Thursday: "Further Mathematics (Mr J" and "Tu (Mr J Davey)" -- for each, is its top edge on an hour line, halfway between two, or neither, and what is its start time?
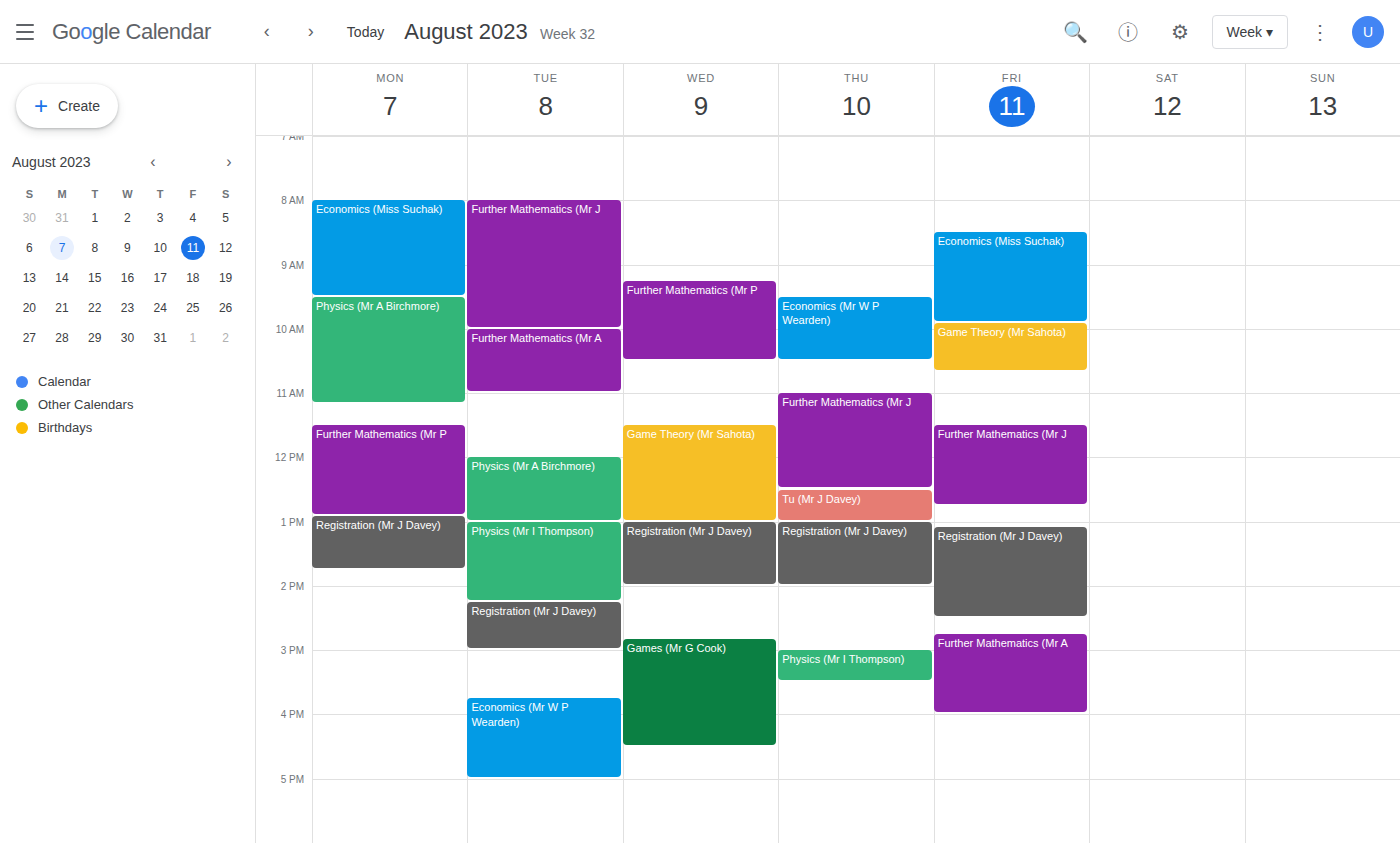
"Further Mathematics (Mr J": 11:00 AM, exactly on the 11 AM line. "Tu (Mr J Davey)": 12:30 PM, halfway between the 12 PM and 1 PM lines.